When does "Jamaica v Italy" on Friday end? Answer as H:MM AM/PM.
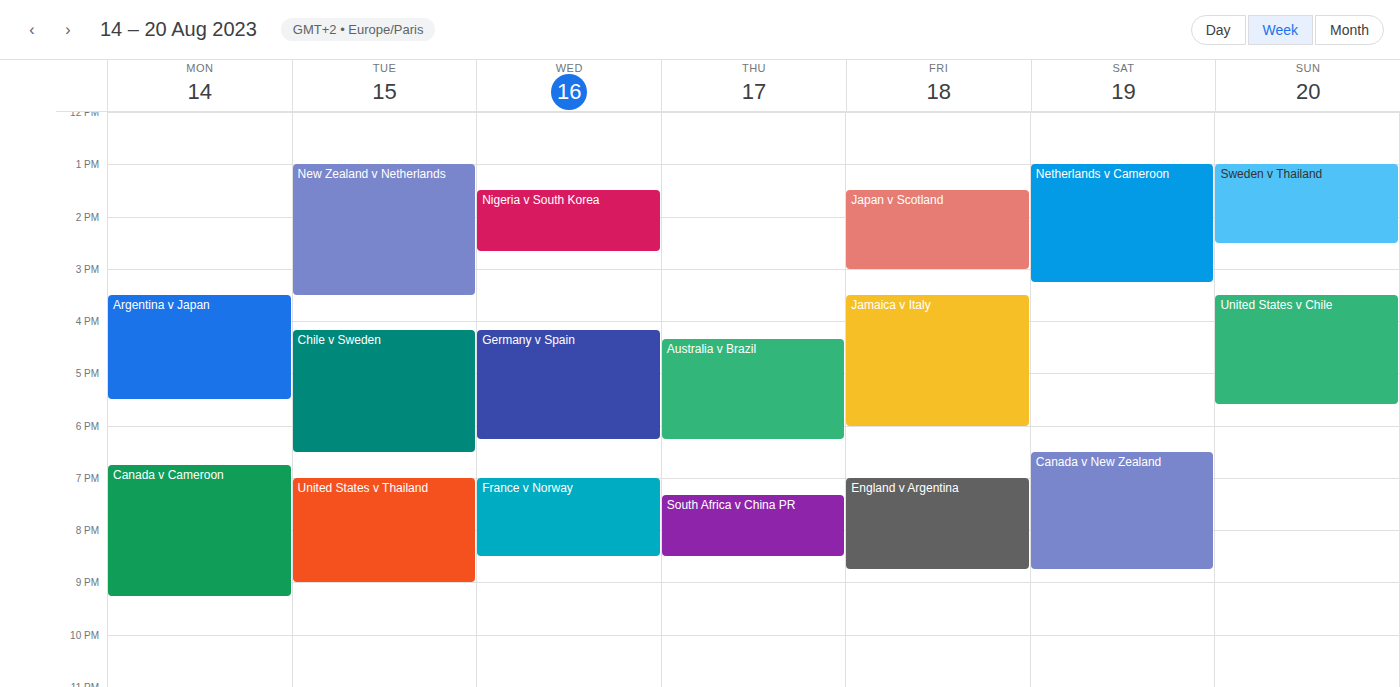
6:00 PM